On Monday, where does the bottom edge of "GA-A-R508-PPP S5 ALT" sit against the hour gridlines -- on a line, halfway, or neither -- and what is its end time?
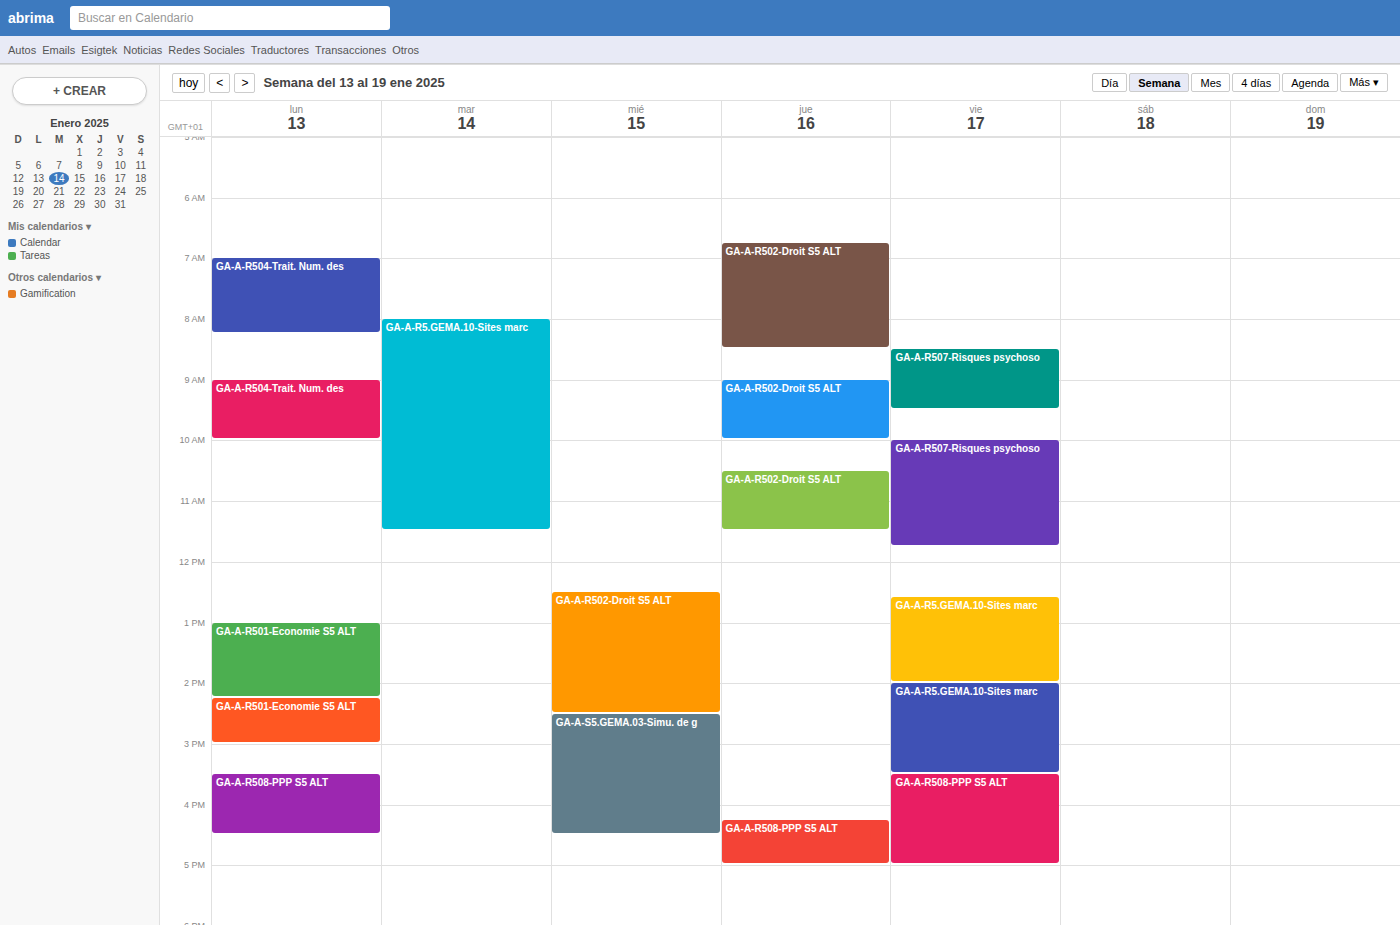
4:30 PM -- halfway between the 4 PM and 5 PM lines.